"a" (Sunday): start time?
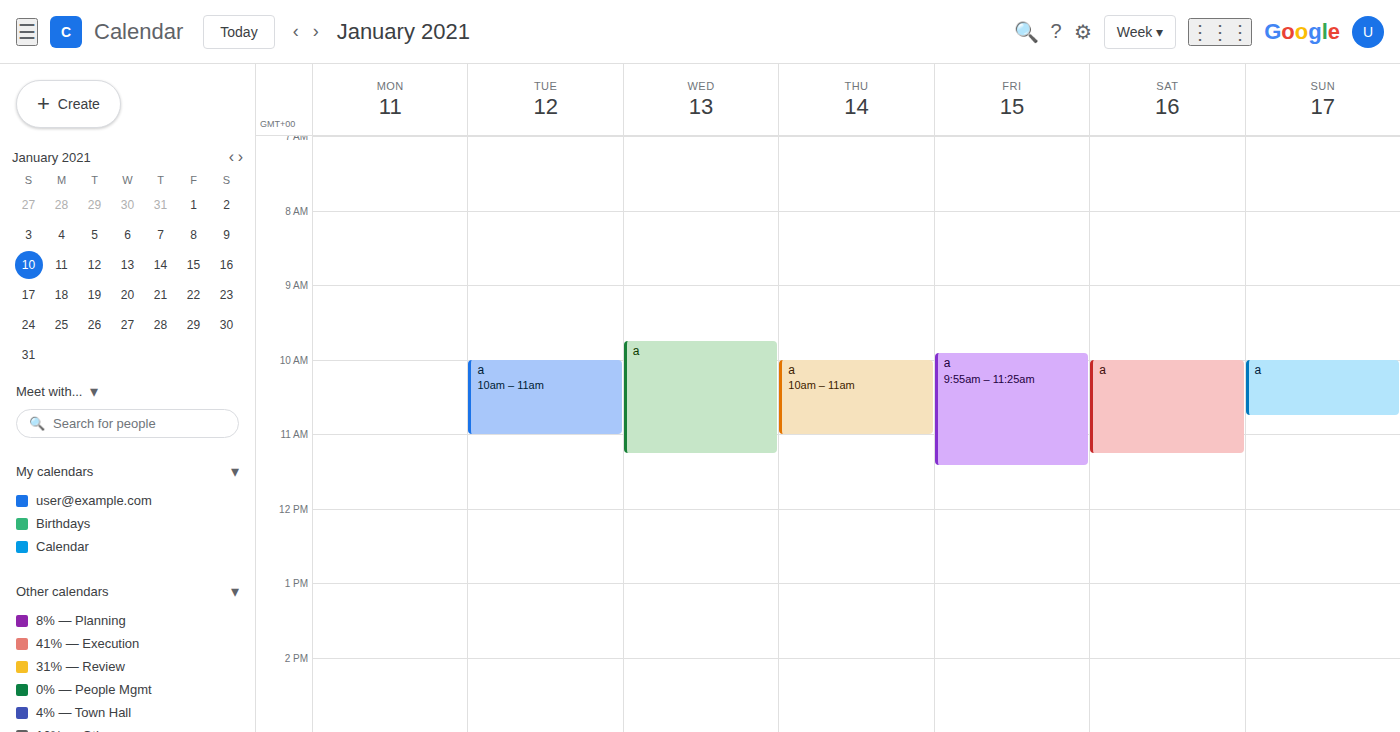
10:00 AM